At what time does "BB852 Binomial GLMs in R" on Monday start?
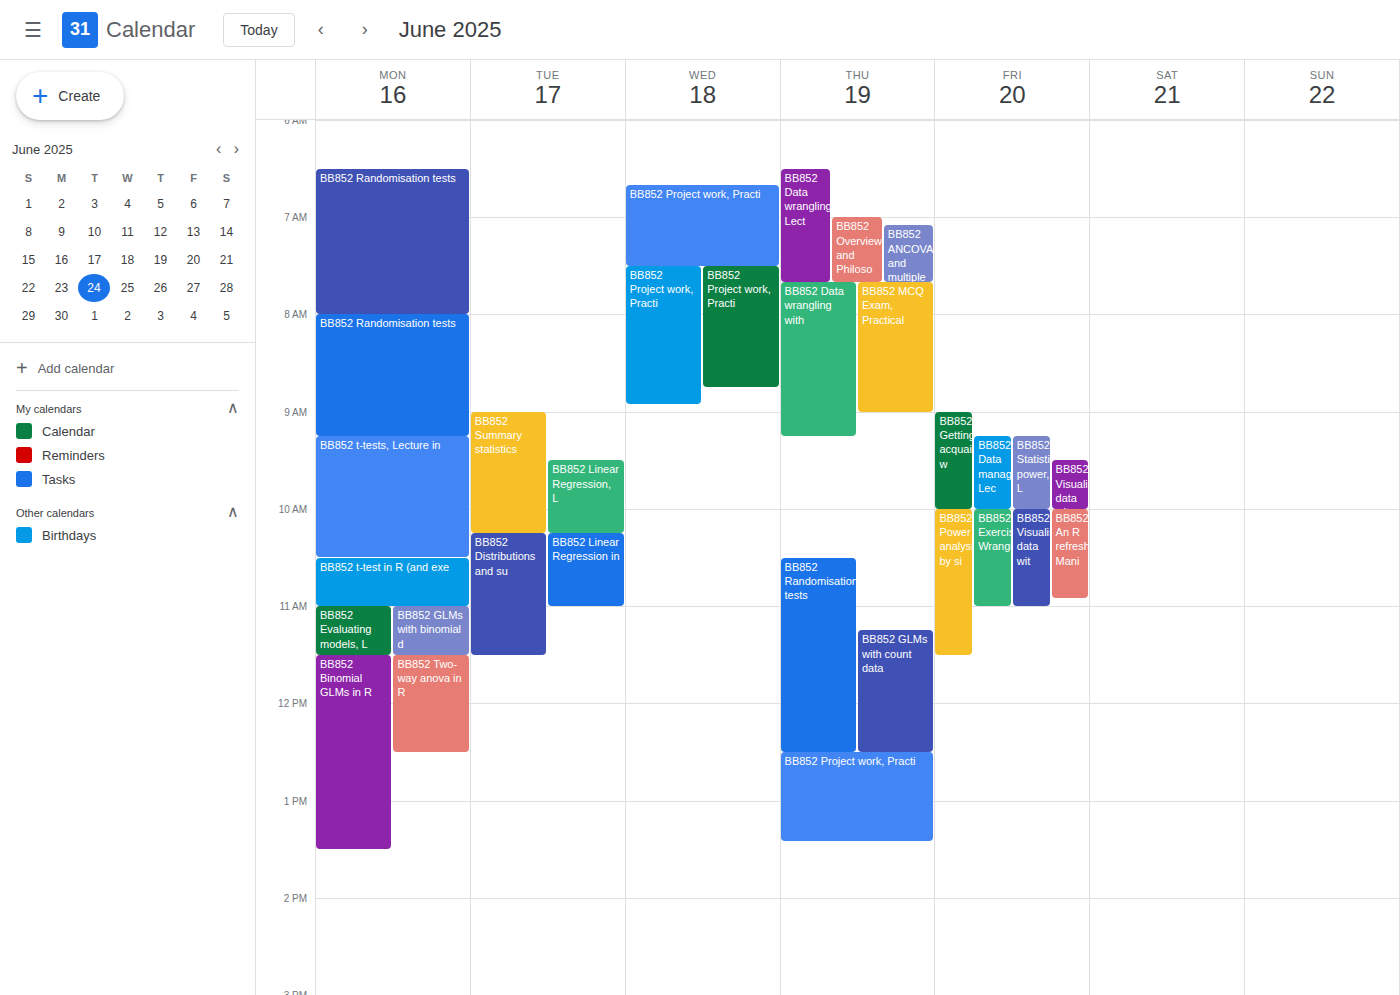
11:30 AM